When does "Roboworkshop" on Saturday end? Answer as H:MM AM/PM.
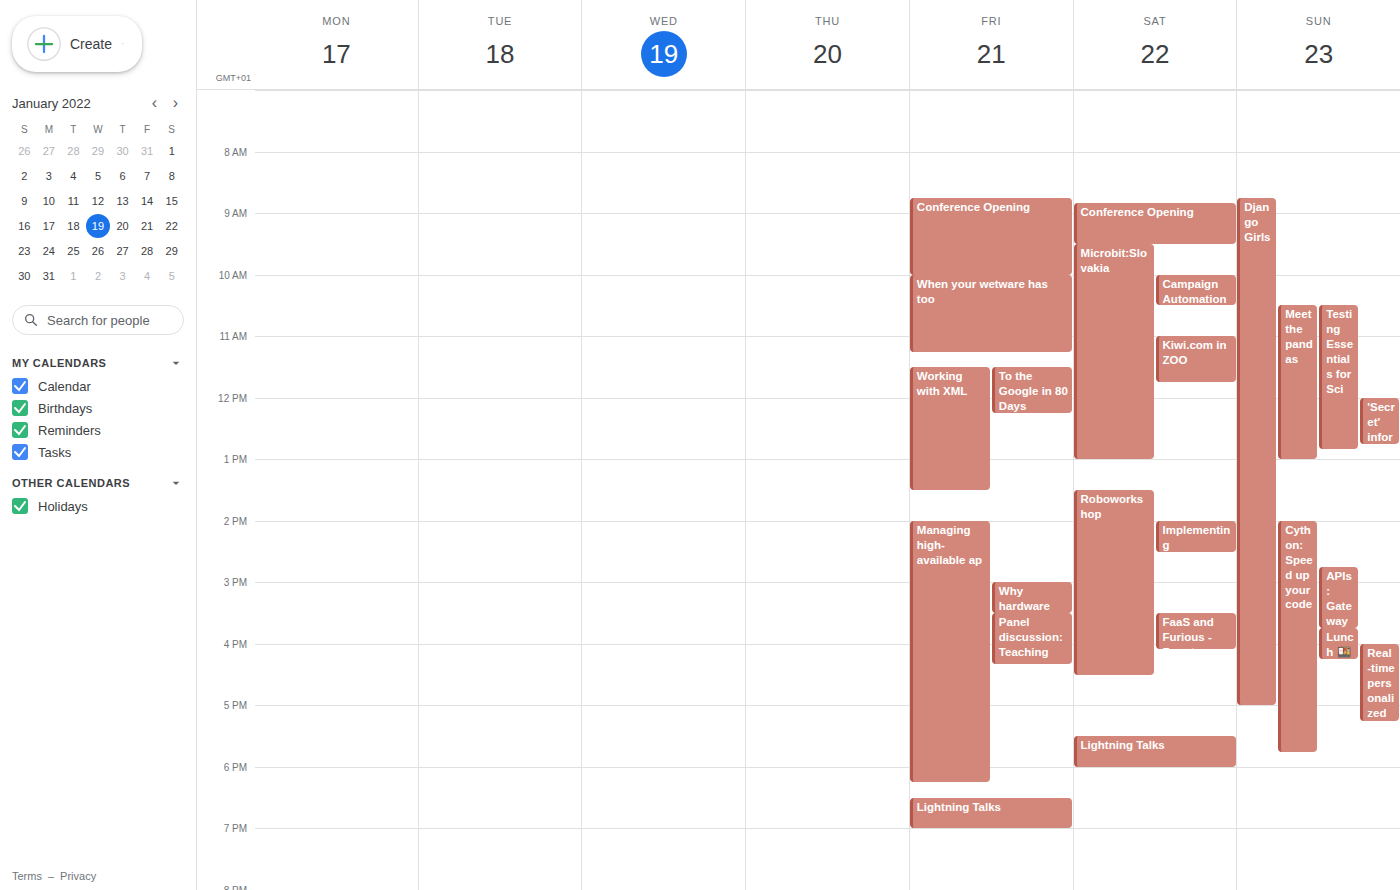
4:30 PM